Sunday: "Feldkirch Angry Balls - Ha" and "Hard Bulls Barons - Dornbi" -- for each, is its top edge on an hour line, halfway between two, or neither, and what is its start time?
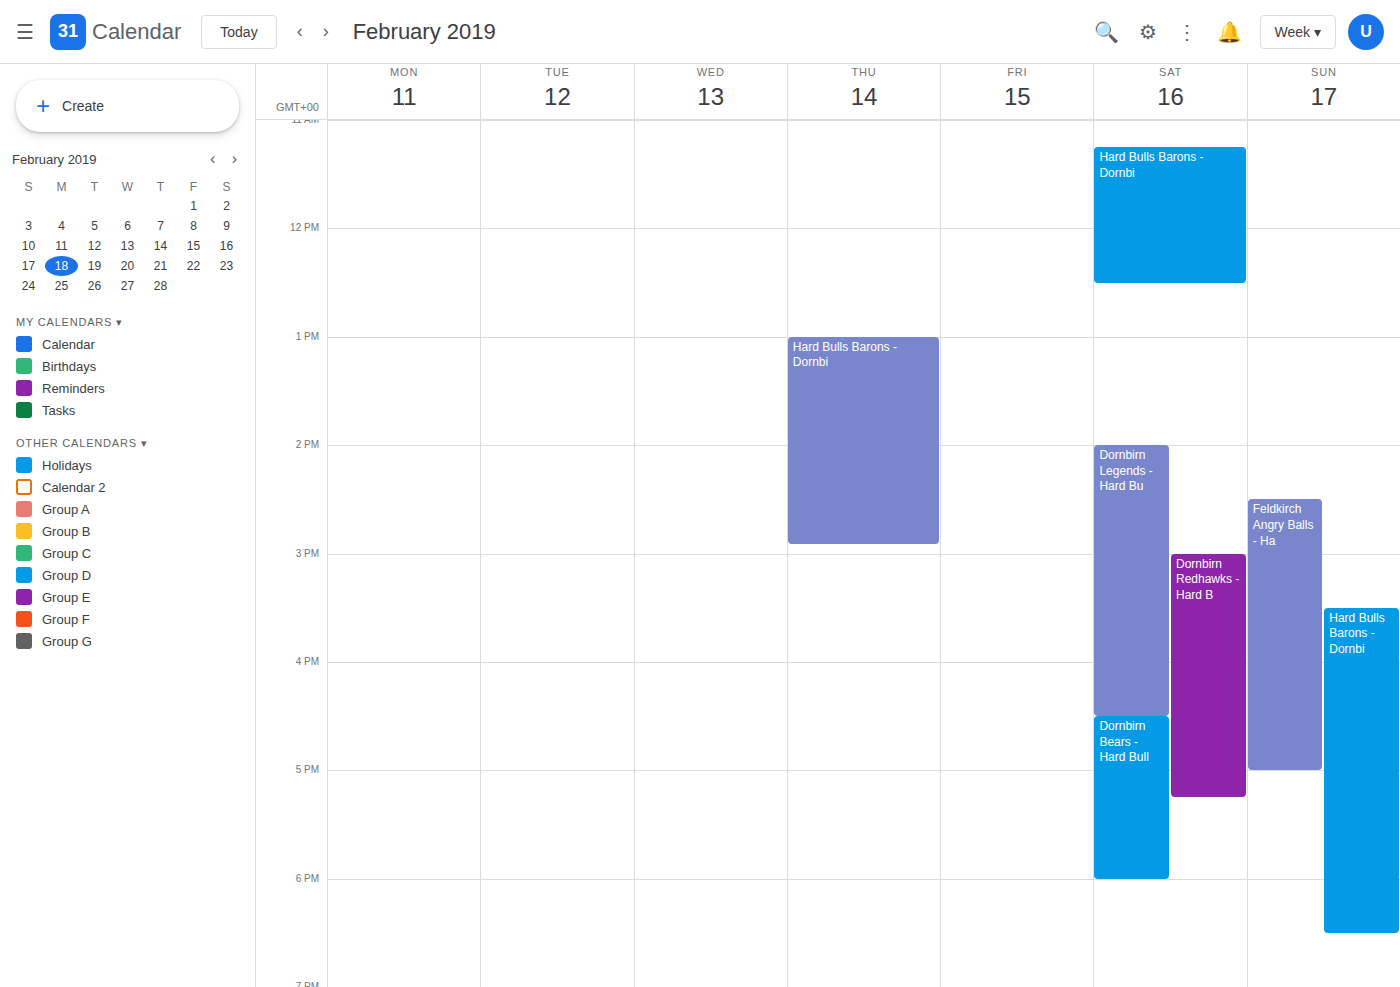
"Feldkirch Angry Balls - Ha": 2:30 PM, halfway between the 2 PM and 3 PM lines. "Hard Bulls Barons - Dornbi": 3:30 PM, halfway between the 3 PM and 4 PM lines.